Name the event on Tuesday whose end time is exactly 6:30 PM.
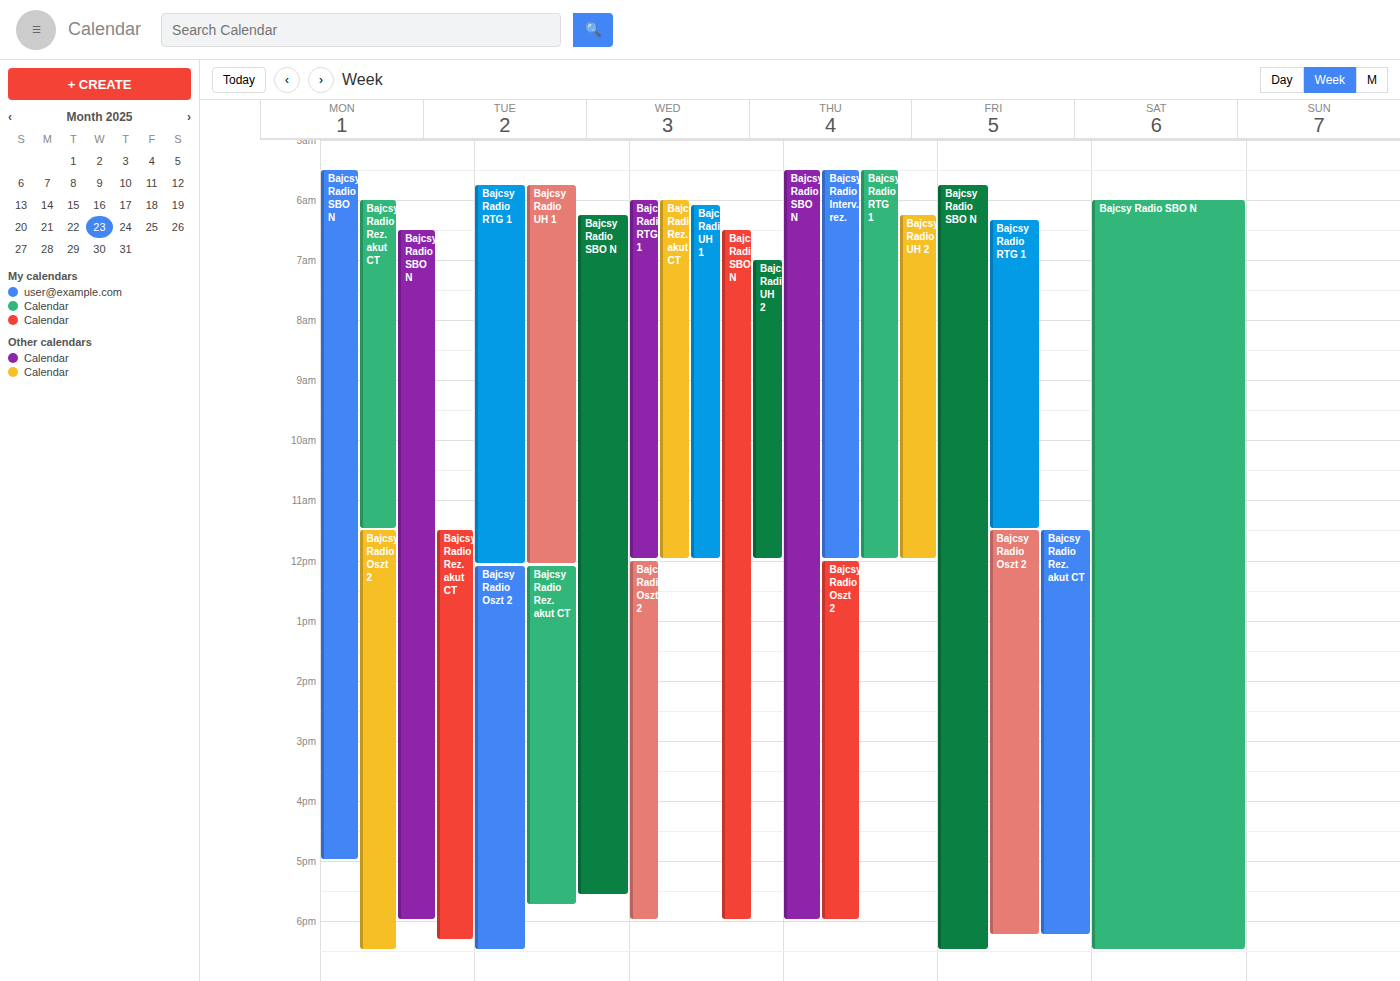
"Bajcsy Radio Oszt 2"